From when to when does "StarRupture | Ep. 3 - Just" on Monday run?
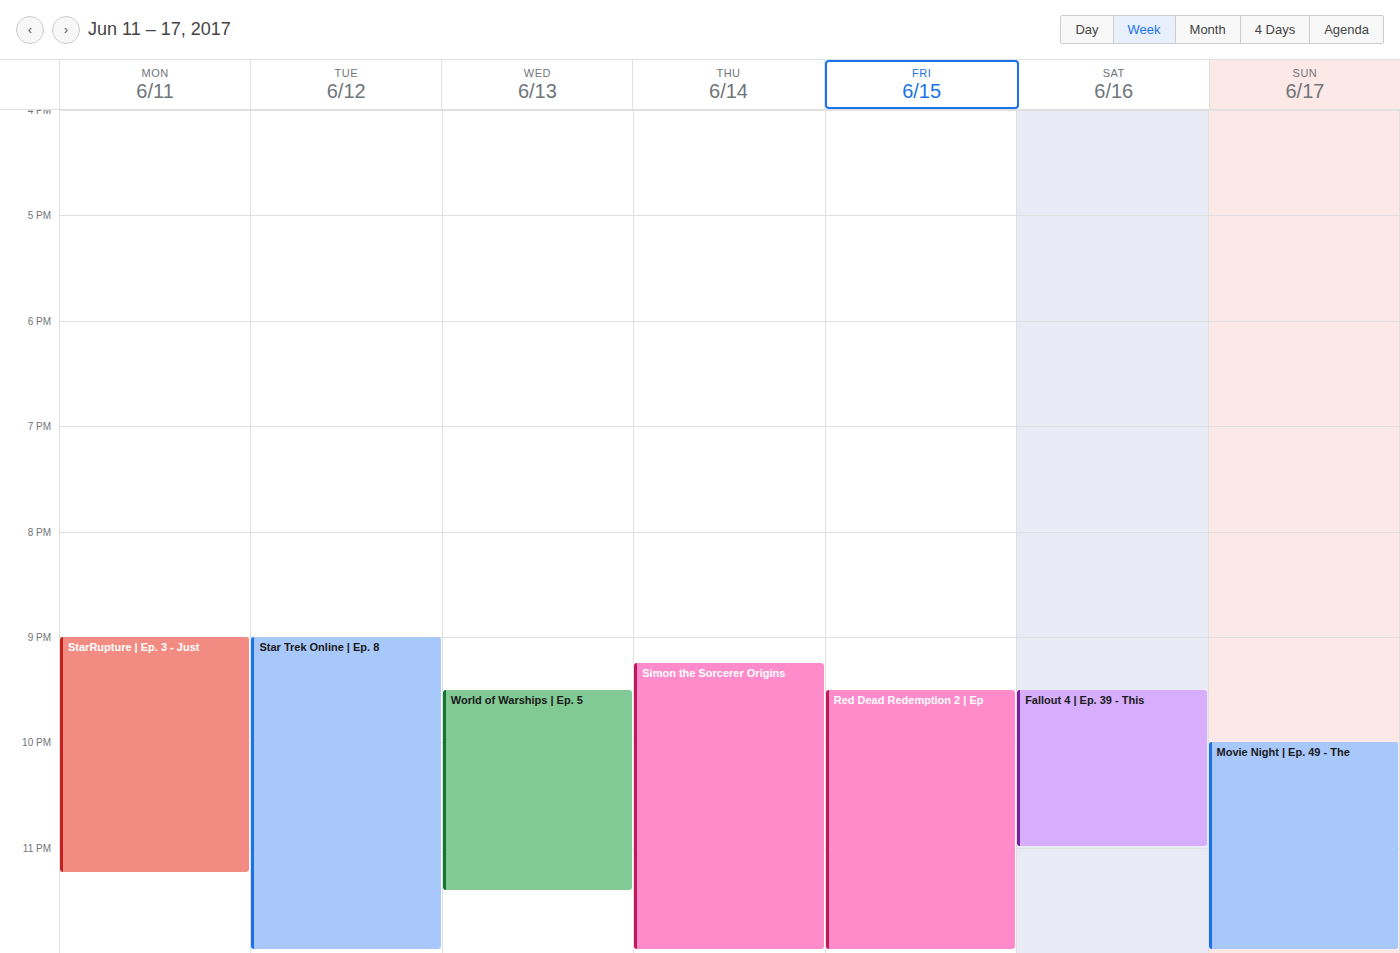
21:00 to 23:15